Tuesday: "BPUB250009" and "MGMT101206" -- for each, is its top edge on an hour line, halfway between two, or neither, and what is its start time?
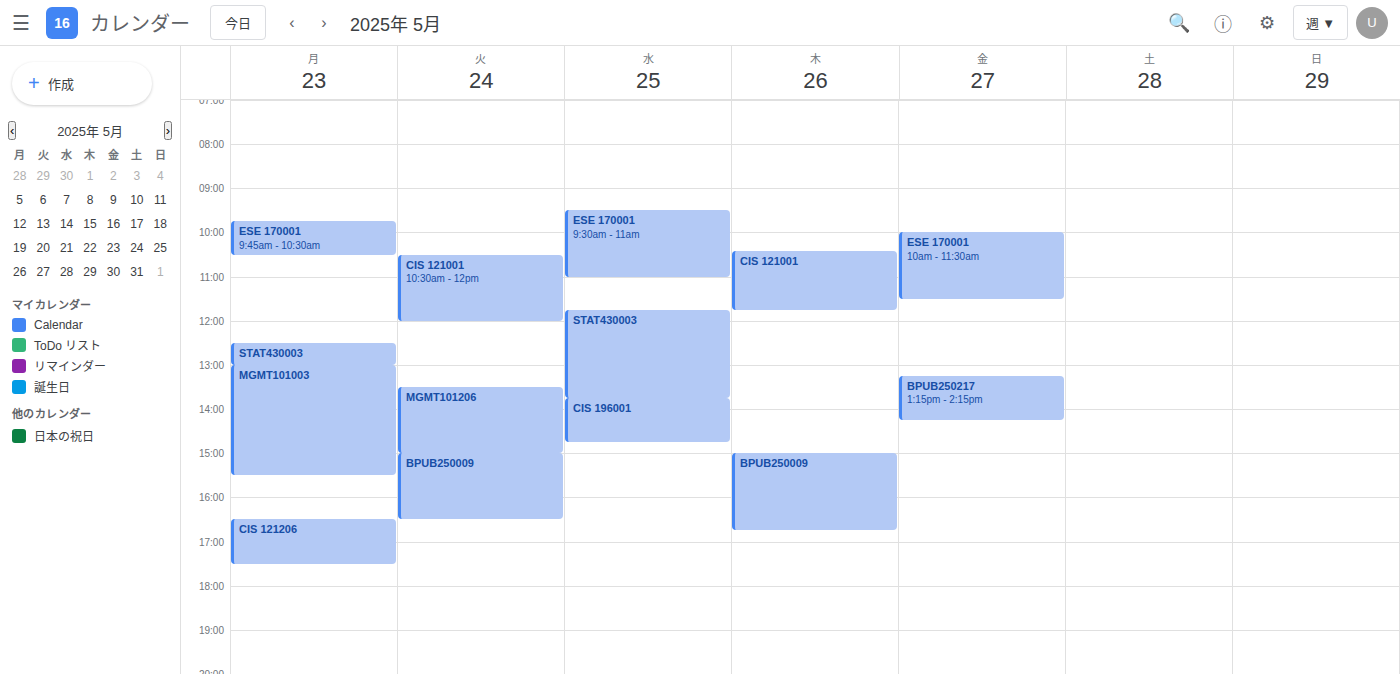
"BPUB250009": 3:00 PM, exactly on the 3 PM line. "MGMT101206": 1:30 PM, halfway between the 1 PM and 2 PM lines.